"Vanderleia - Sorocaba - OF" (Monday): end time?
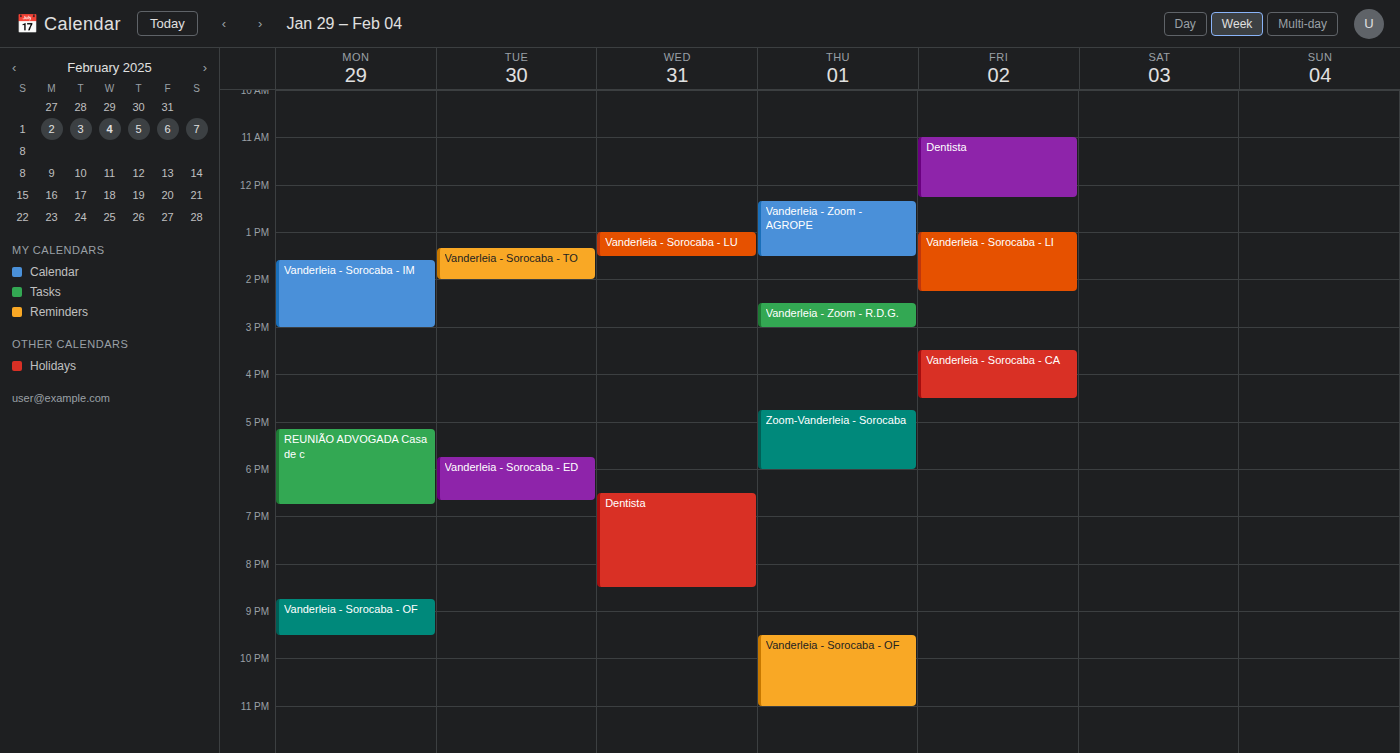
9:30 PM